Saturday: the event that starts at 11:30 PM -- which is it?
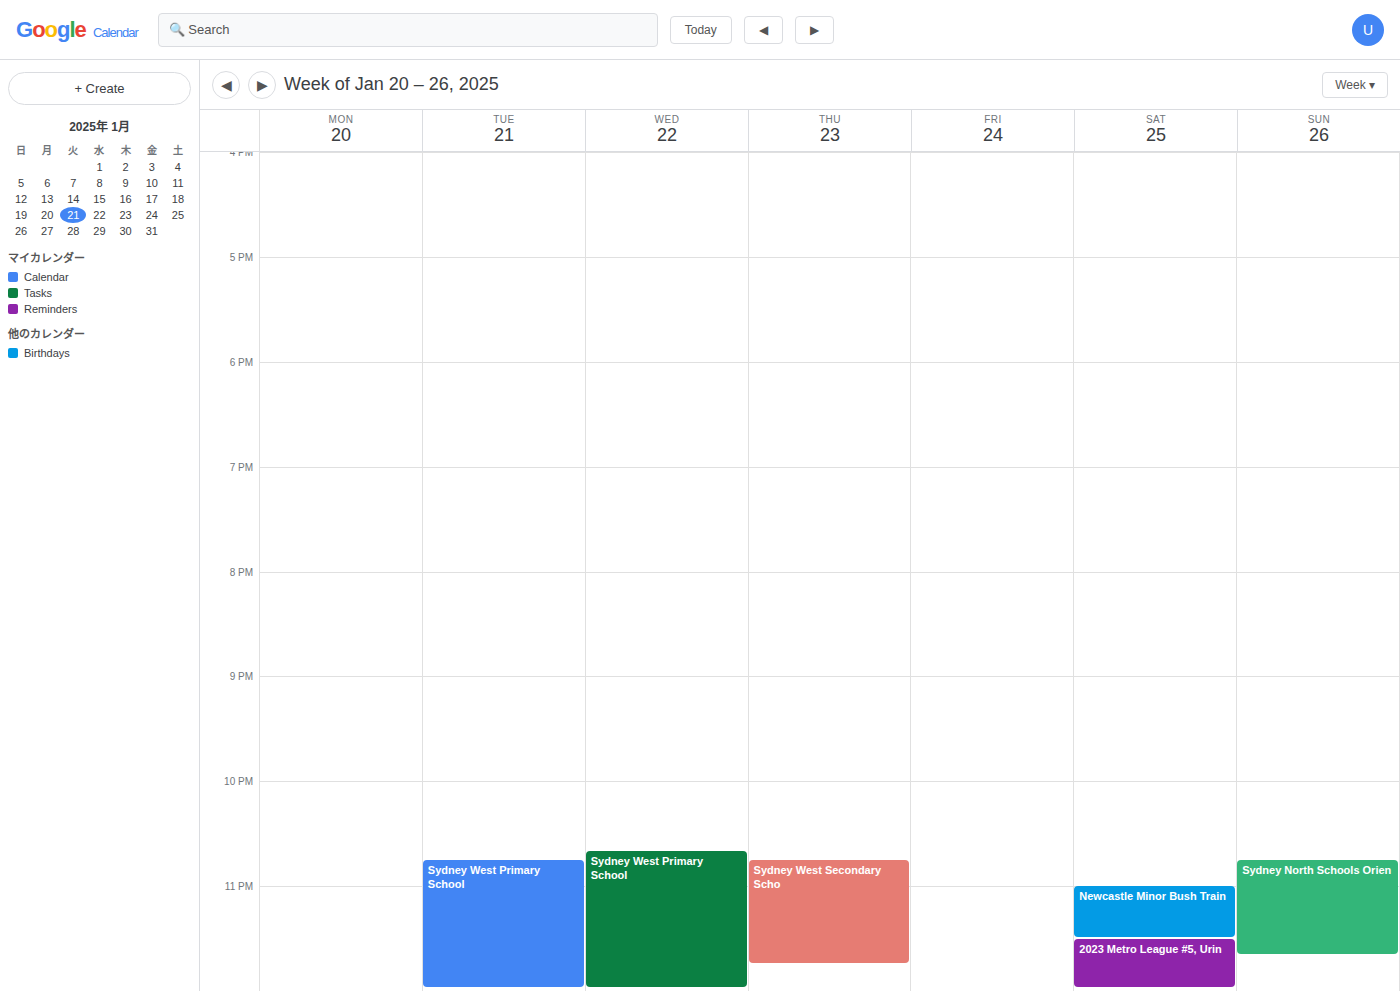
"2023 Metro League #5, Urin"